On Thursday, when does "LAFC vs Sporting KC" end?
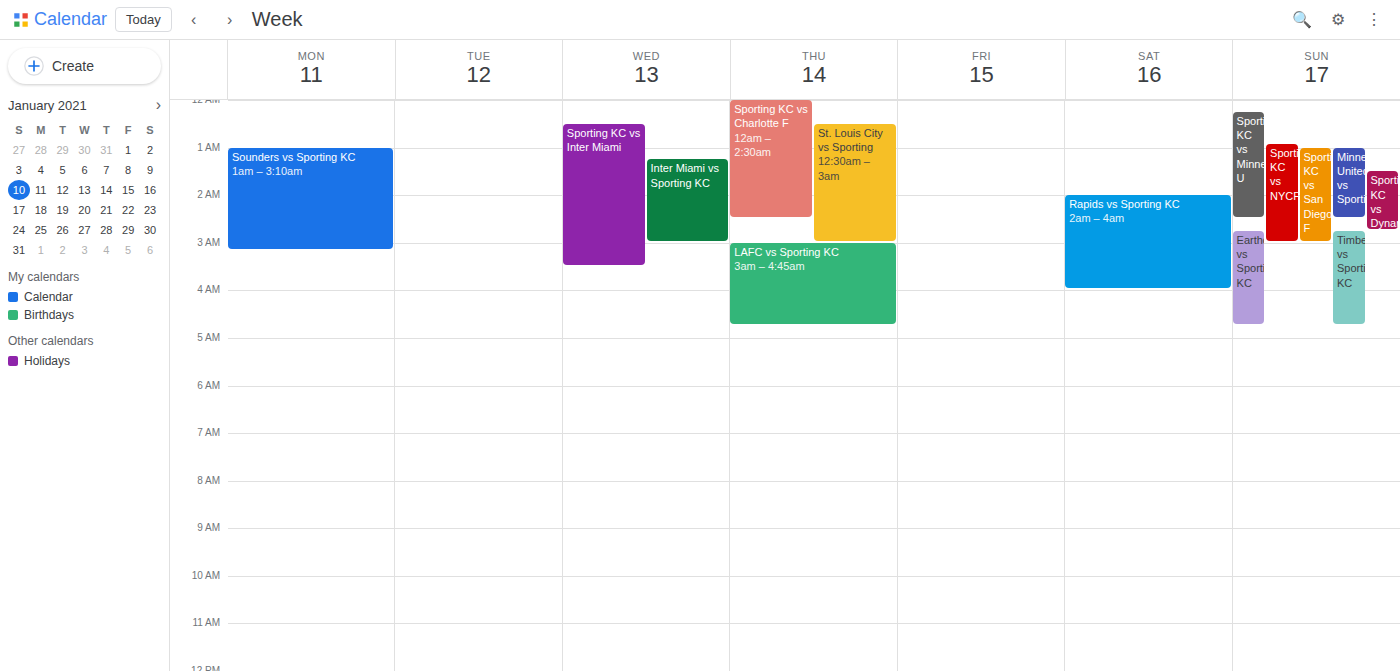
4:45 AM